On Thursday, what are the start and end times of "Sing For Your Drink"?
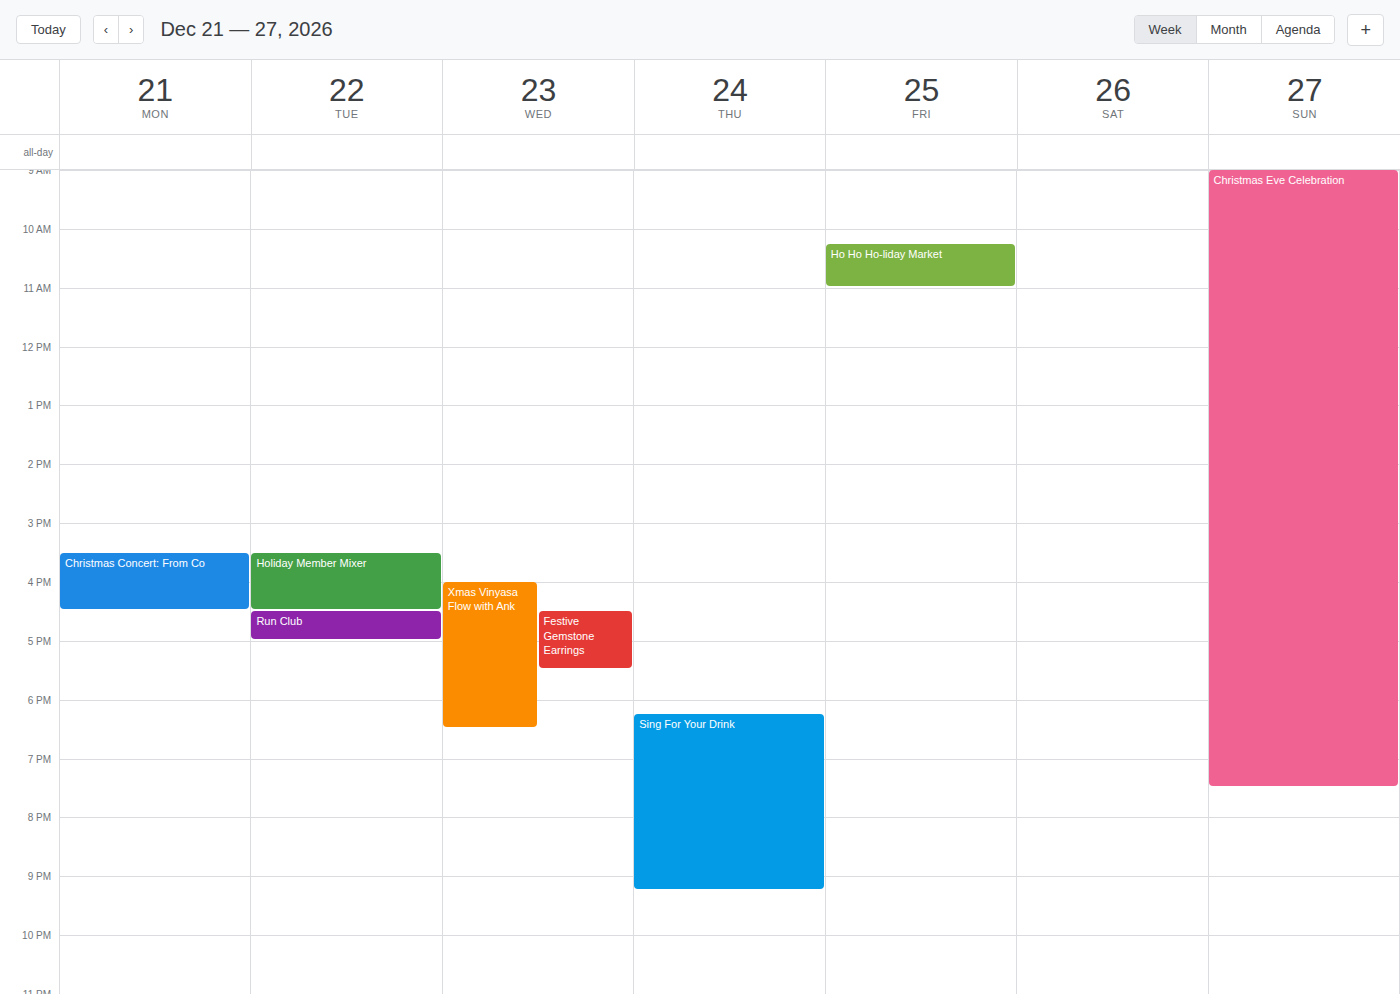
6:15 PM to 9:15 PM